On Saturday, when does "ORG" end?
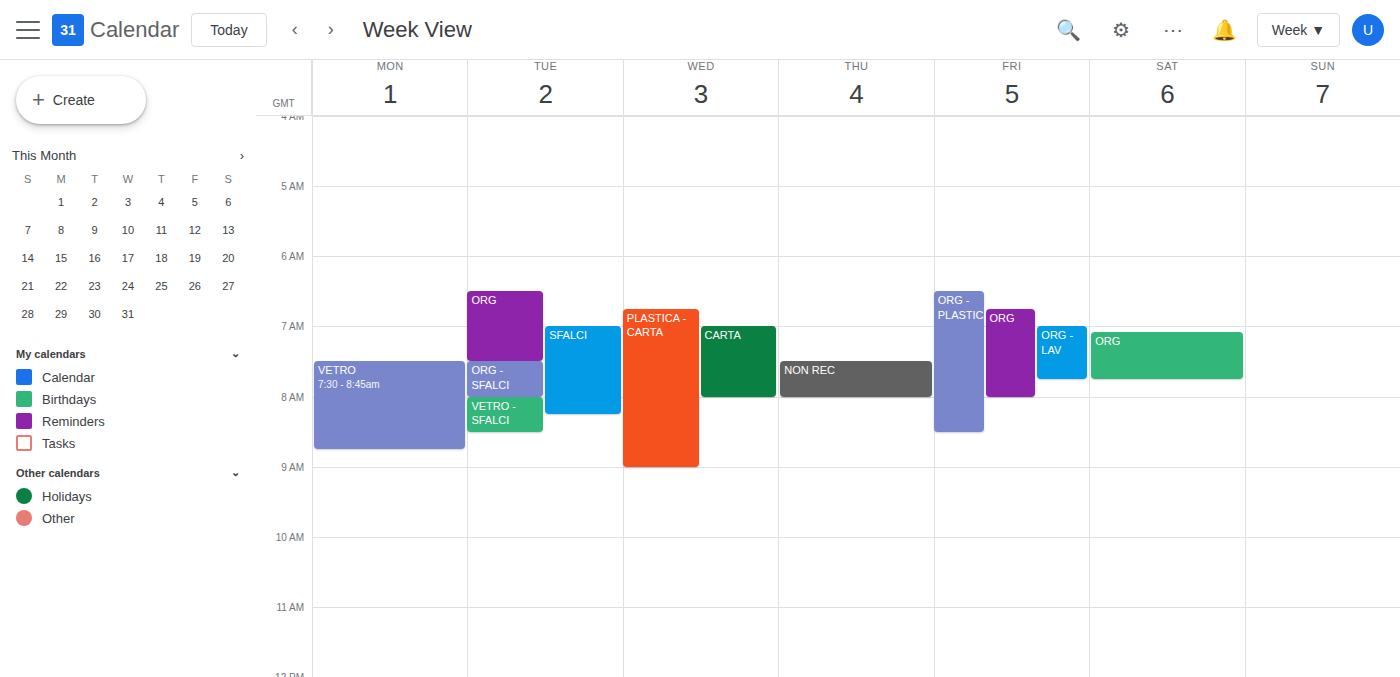
7:45 AM